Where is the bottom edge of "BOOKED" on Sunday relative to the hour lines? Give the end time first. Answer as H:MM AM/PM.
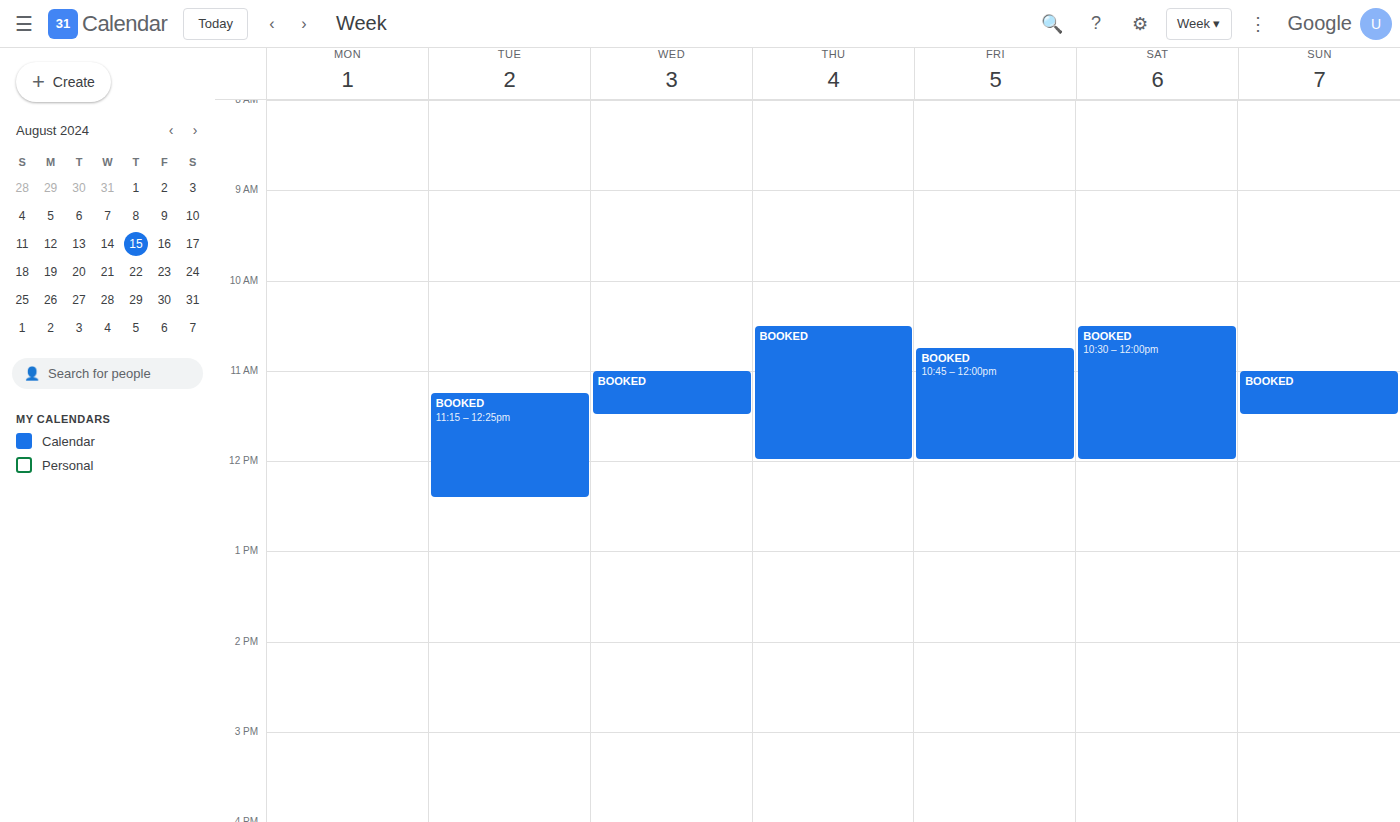
11:30 AM -- halfway between the 11 AM and 12 PM lines.